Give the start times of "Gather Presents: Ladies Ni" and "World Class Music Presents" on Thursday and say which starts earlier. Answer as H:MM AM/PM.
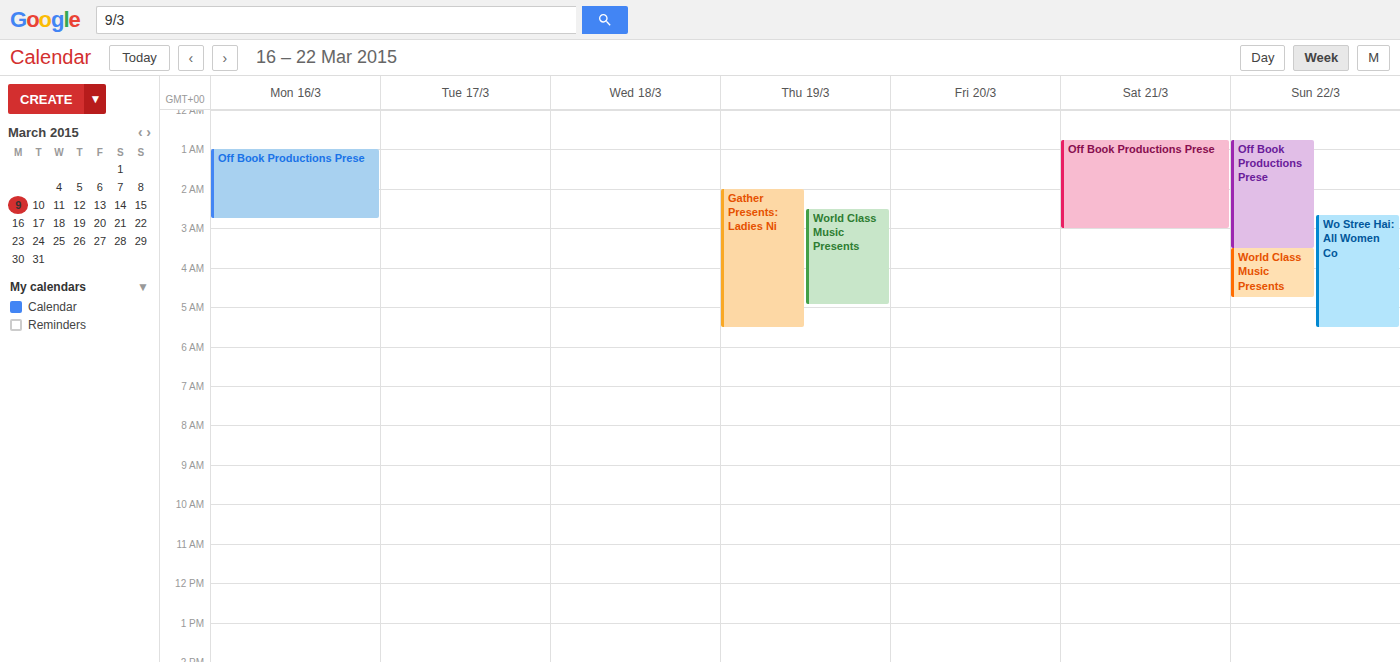
"Gather Presents: Ladies Ni" 2:00 AM; "World Class Music Presents" 2:30 AM.